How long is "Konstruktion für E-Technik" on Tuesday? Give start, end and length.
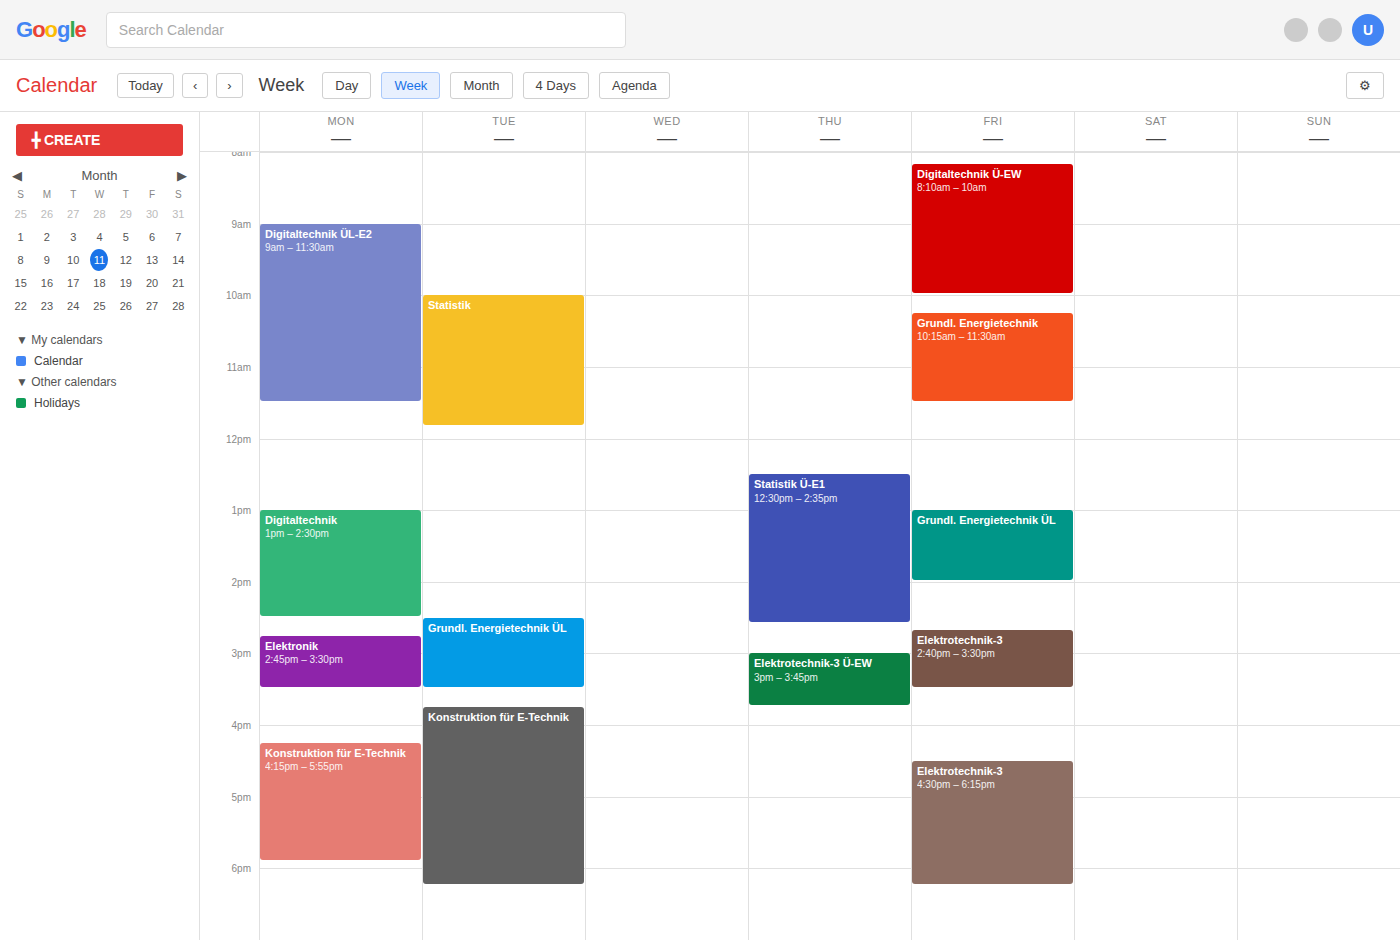
3:45 PM to 6:15 PM, 2 hours 30 minutes